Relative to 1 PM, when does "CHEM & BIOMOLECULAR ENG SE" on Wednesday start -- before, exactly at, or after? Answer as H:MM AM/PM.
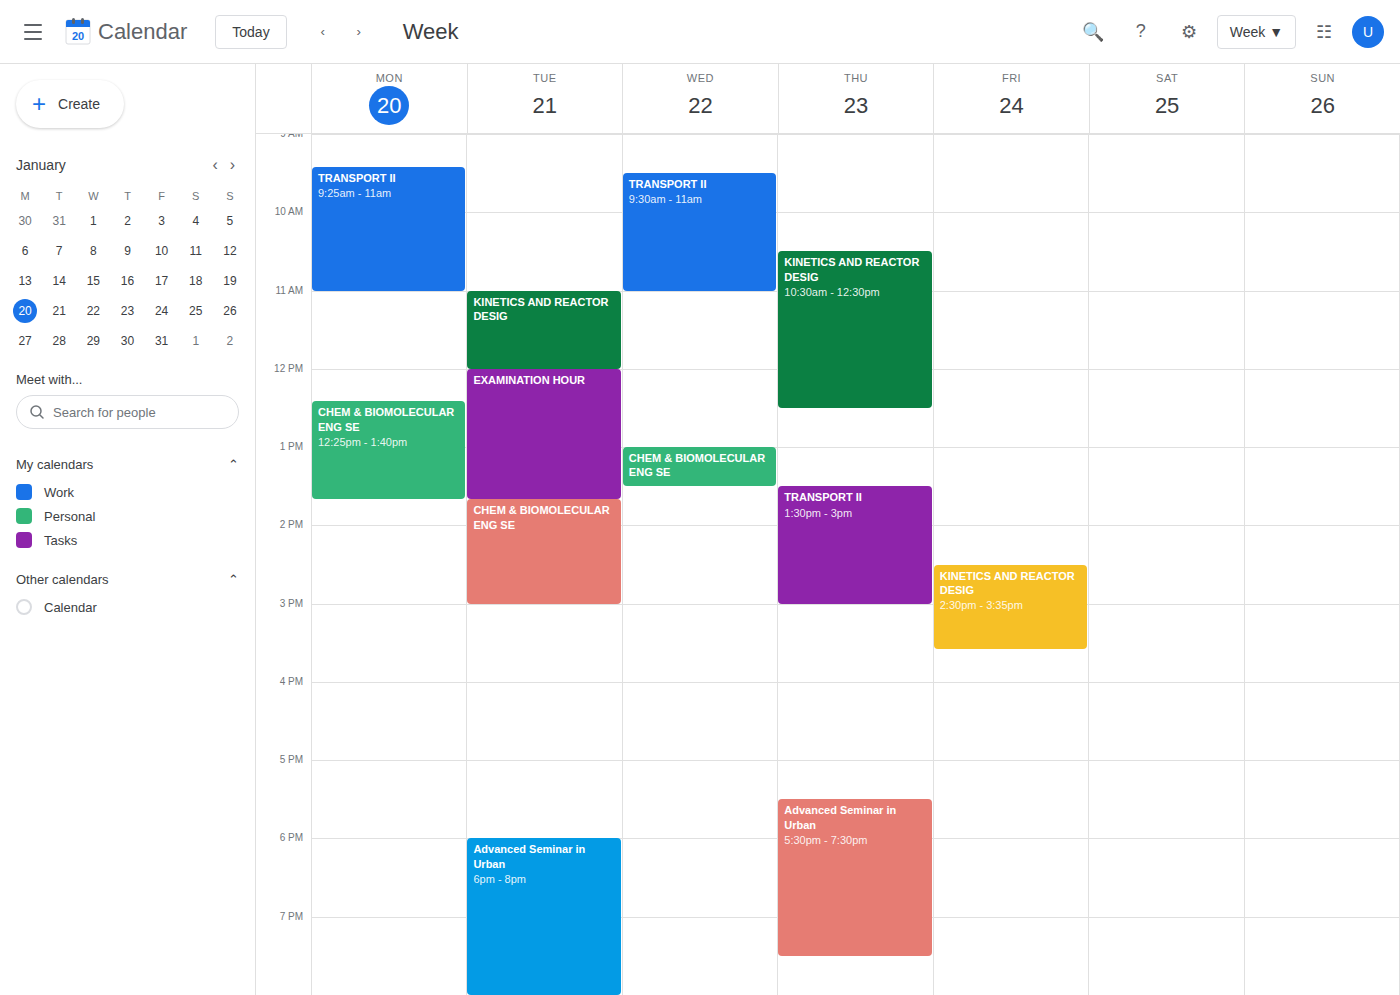
1:00 PM -- exactly at 1 PM, on the 1 PM line.